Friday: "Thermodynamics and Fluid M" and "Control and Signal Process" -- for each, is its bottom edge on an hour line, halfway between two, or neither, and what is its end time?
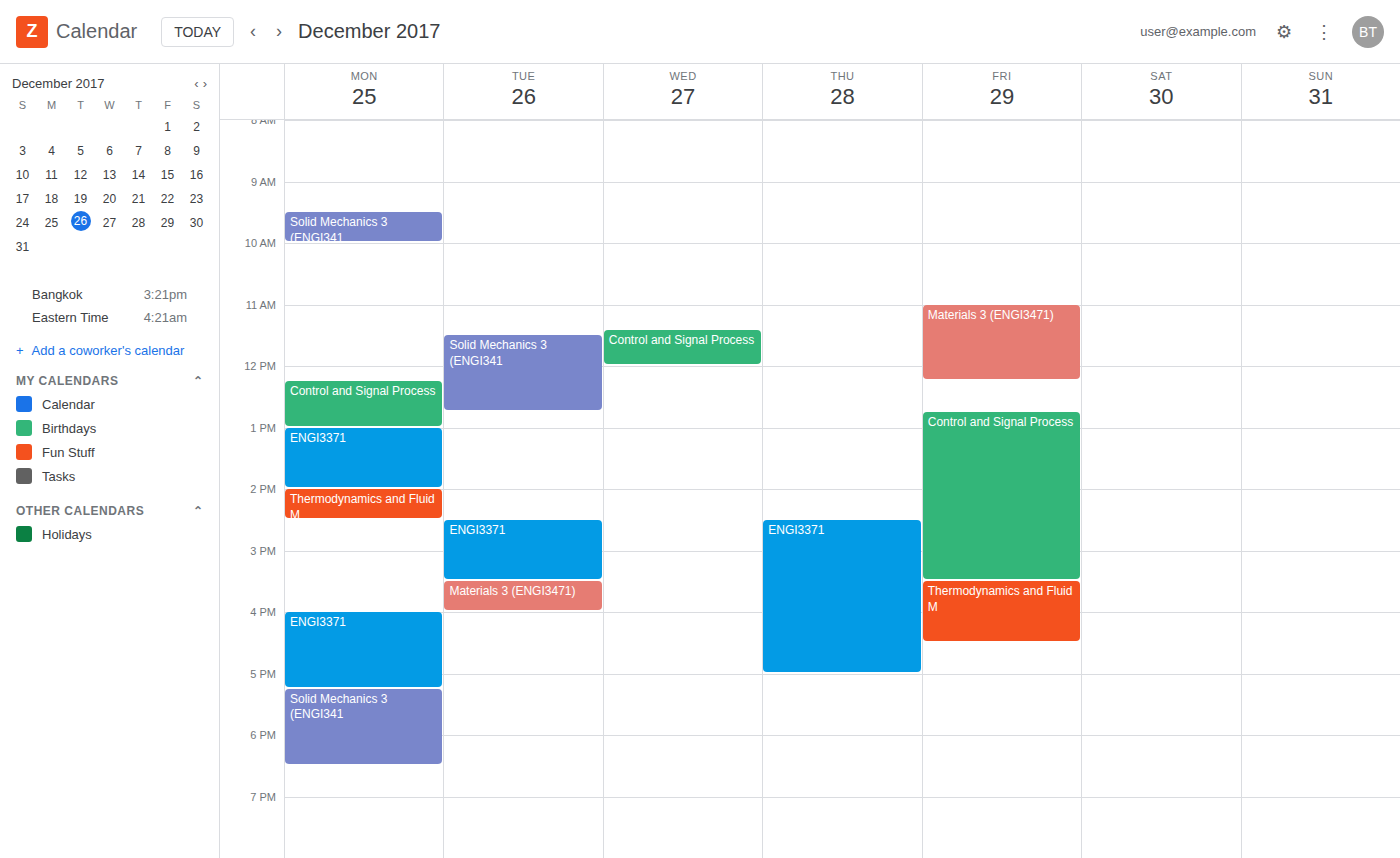
"Thermodynamics and Fluid M": 4:30 PM, halfway between the 4 PM and 5 PM lines. "Control and Signal Process": 3:30 PM, halfway between the 3 PM and 4 PM lines.